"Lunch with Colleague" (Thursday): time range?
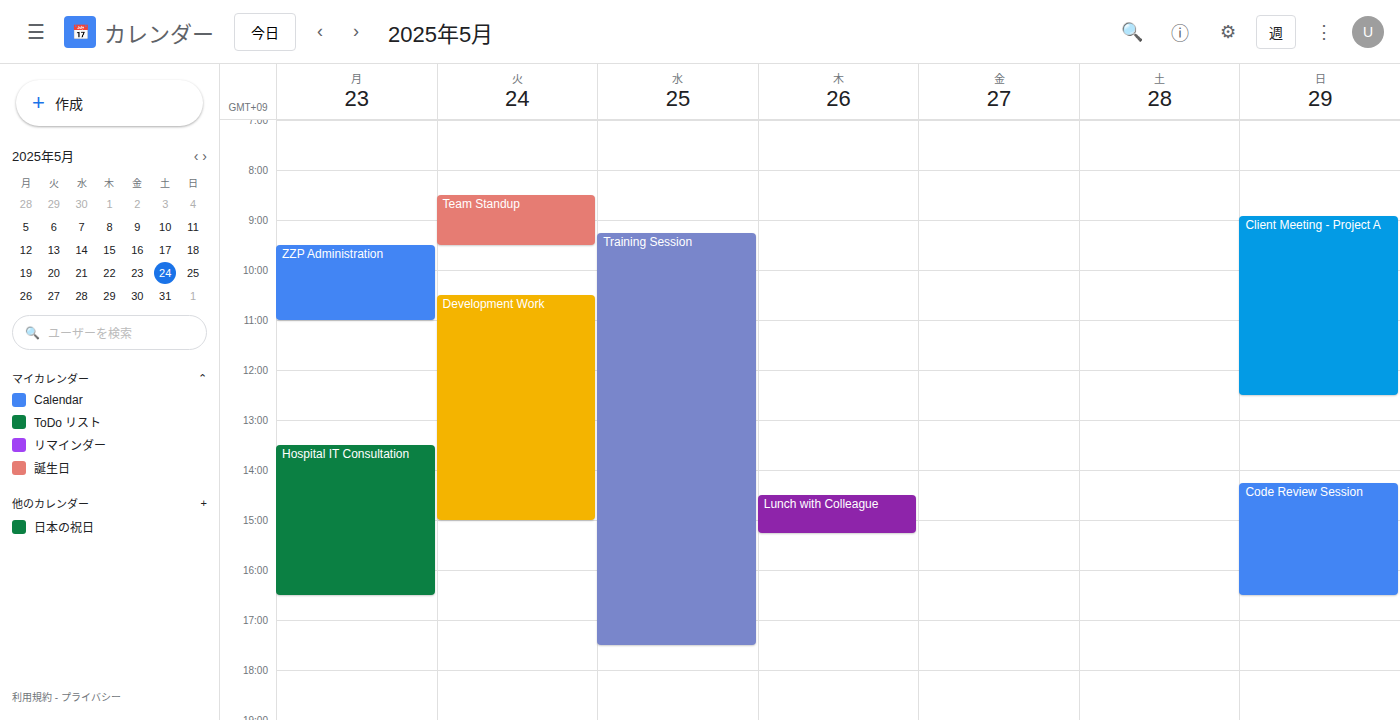
2:30 PM to 3:15 PM